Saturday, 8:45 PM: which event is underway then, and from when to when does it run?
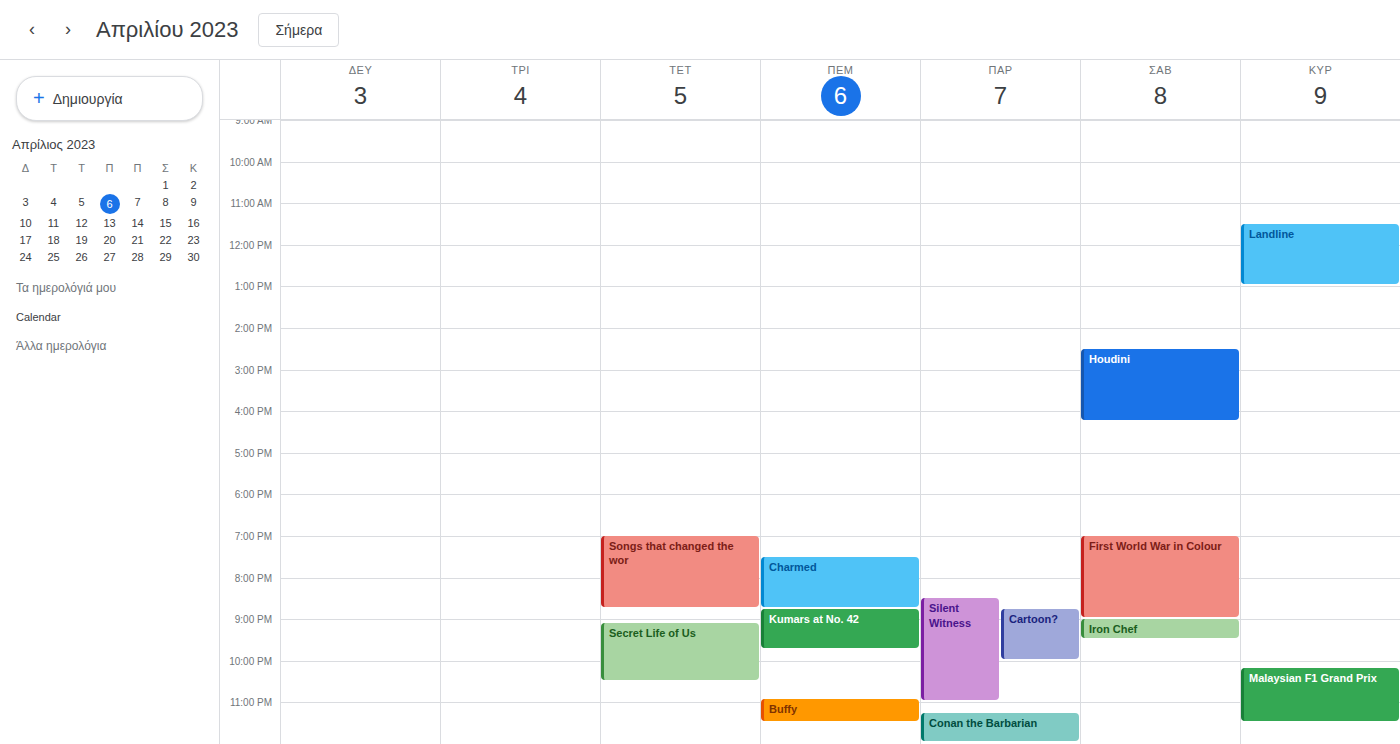
"First World War in Colour", 7:00 PM to 9:00 PM